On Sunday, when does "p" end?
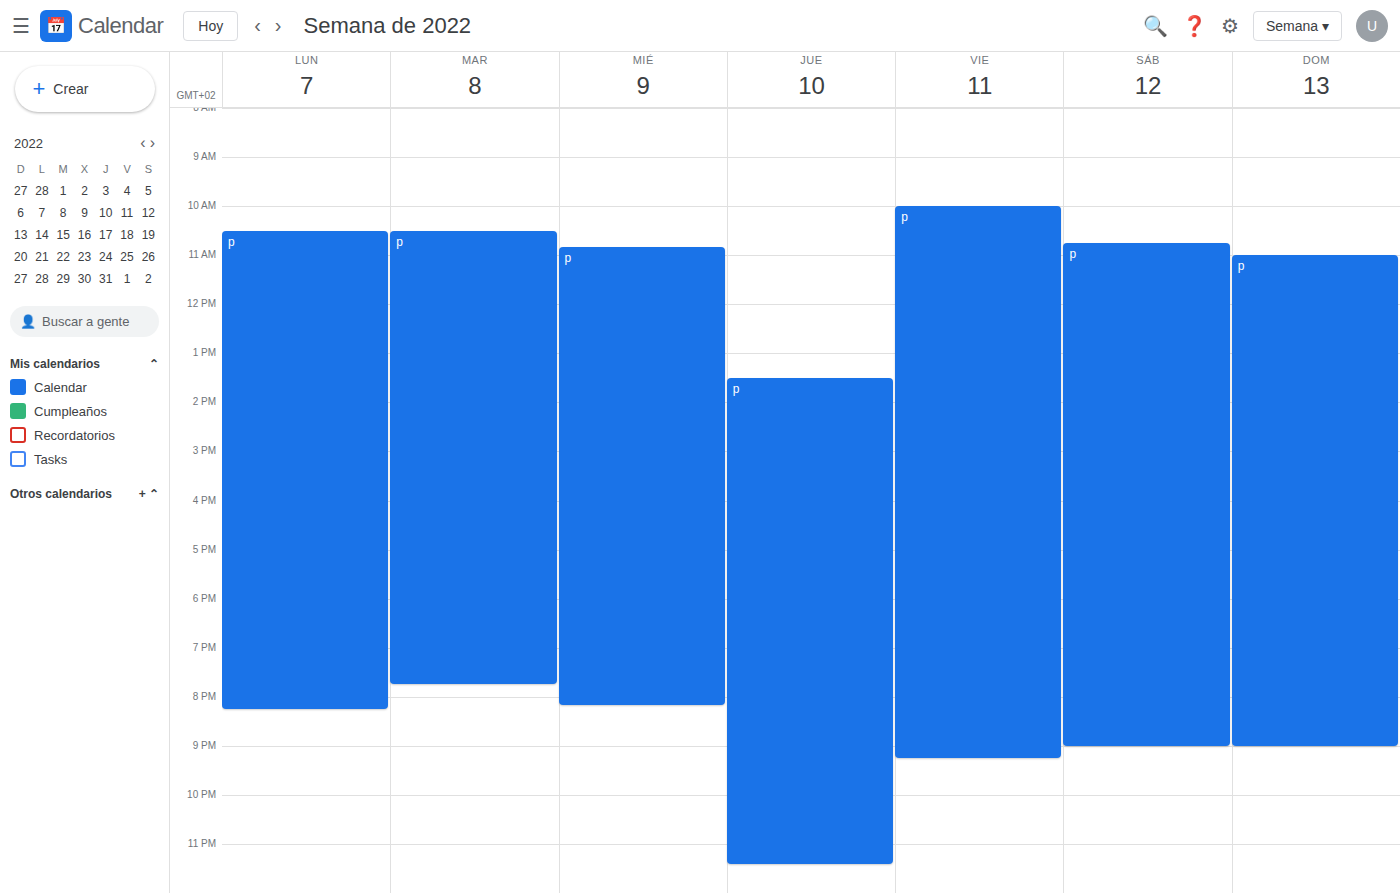
9:00 PM